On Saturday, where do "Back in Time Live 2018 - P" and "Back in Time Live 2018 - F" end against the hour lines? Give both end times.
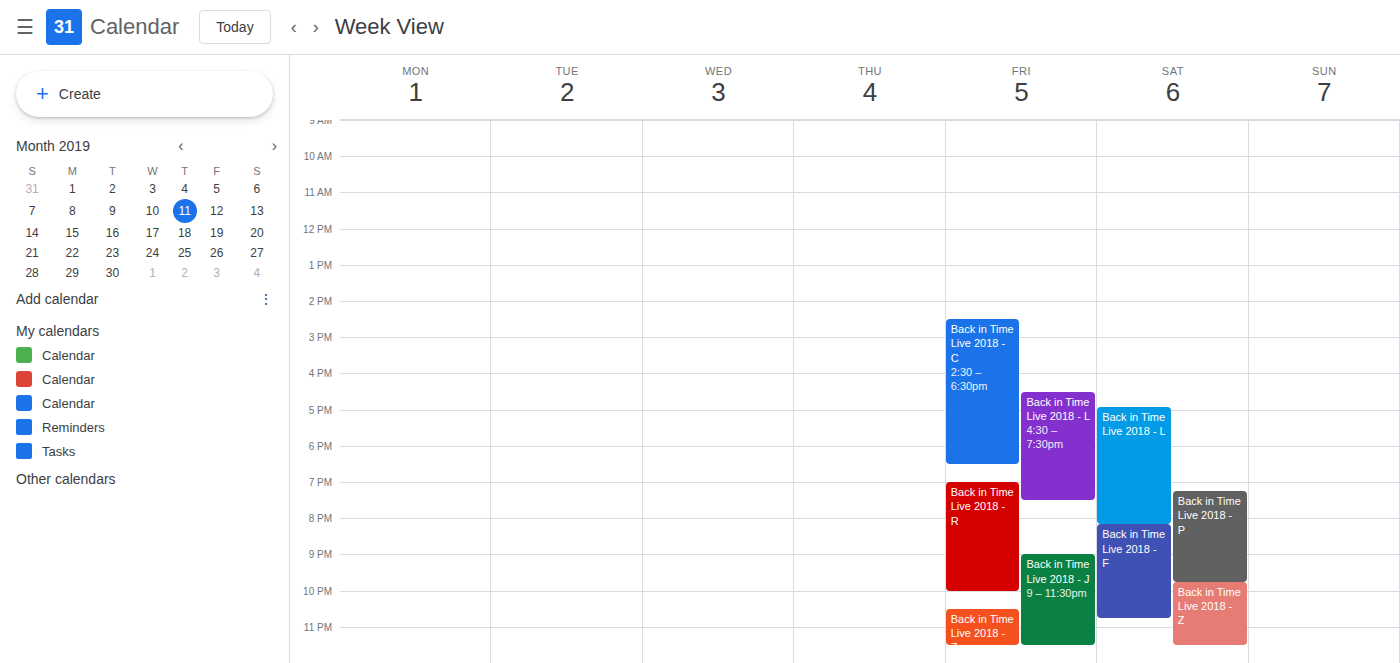
"Back in Time Live 2018 - P": 21:45, neither: three quarters of the way from the 21:00 line to the 22:00 line. "Back in Time Live 2018 - F": 22:45, neither: three quarters of the way from the 22:00 line to the 23:00 line.